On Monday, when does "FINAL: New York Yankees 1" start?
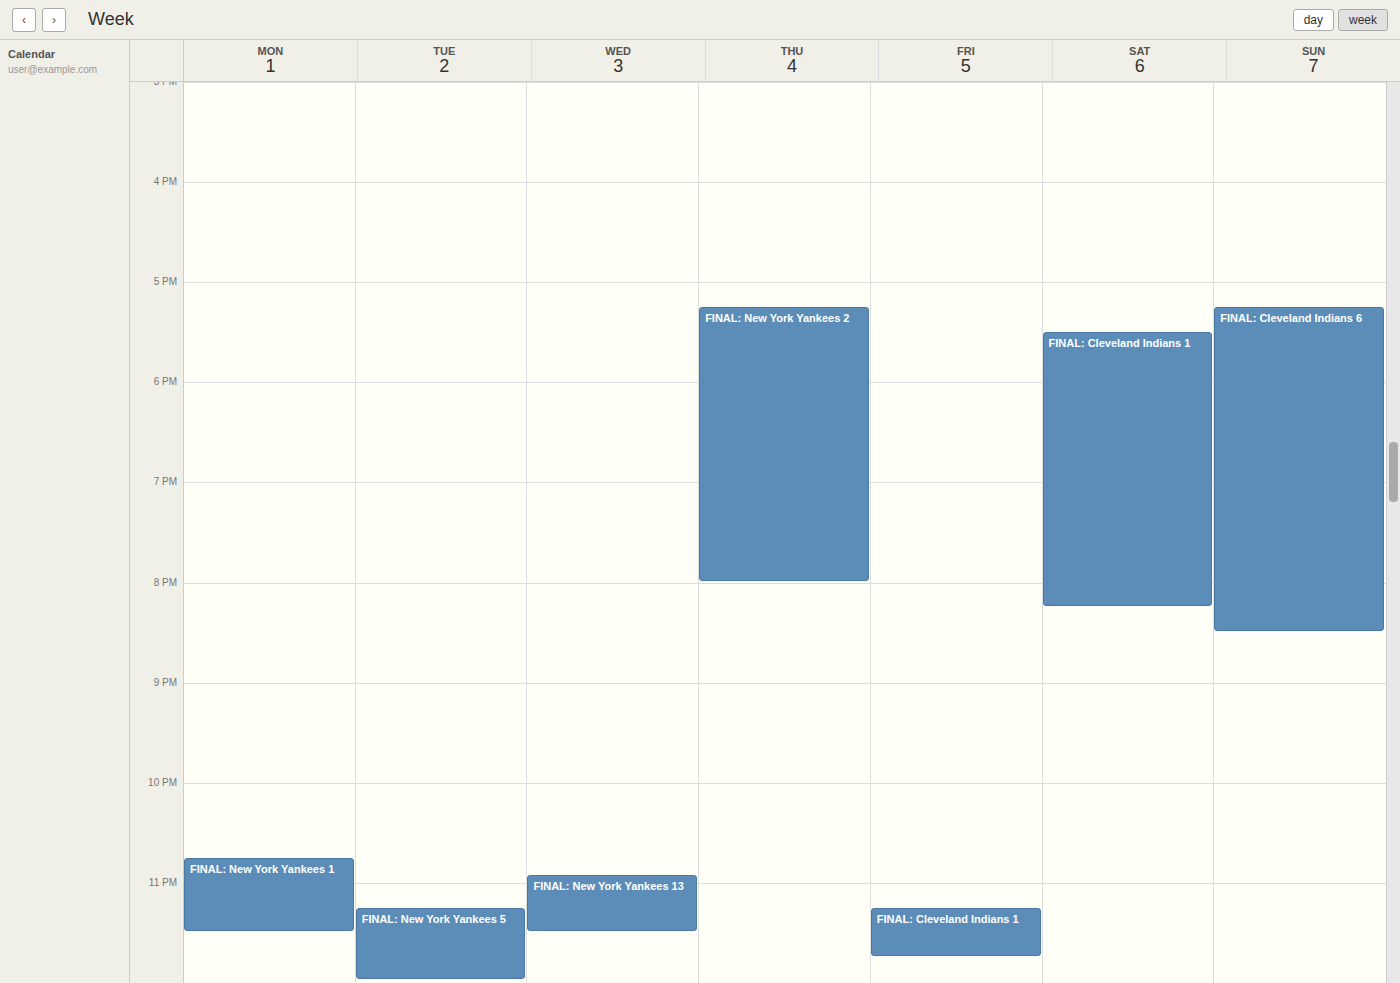
10:45 PM